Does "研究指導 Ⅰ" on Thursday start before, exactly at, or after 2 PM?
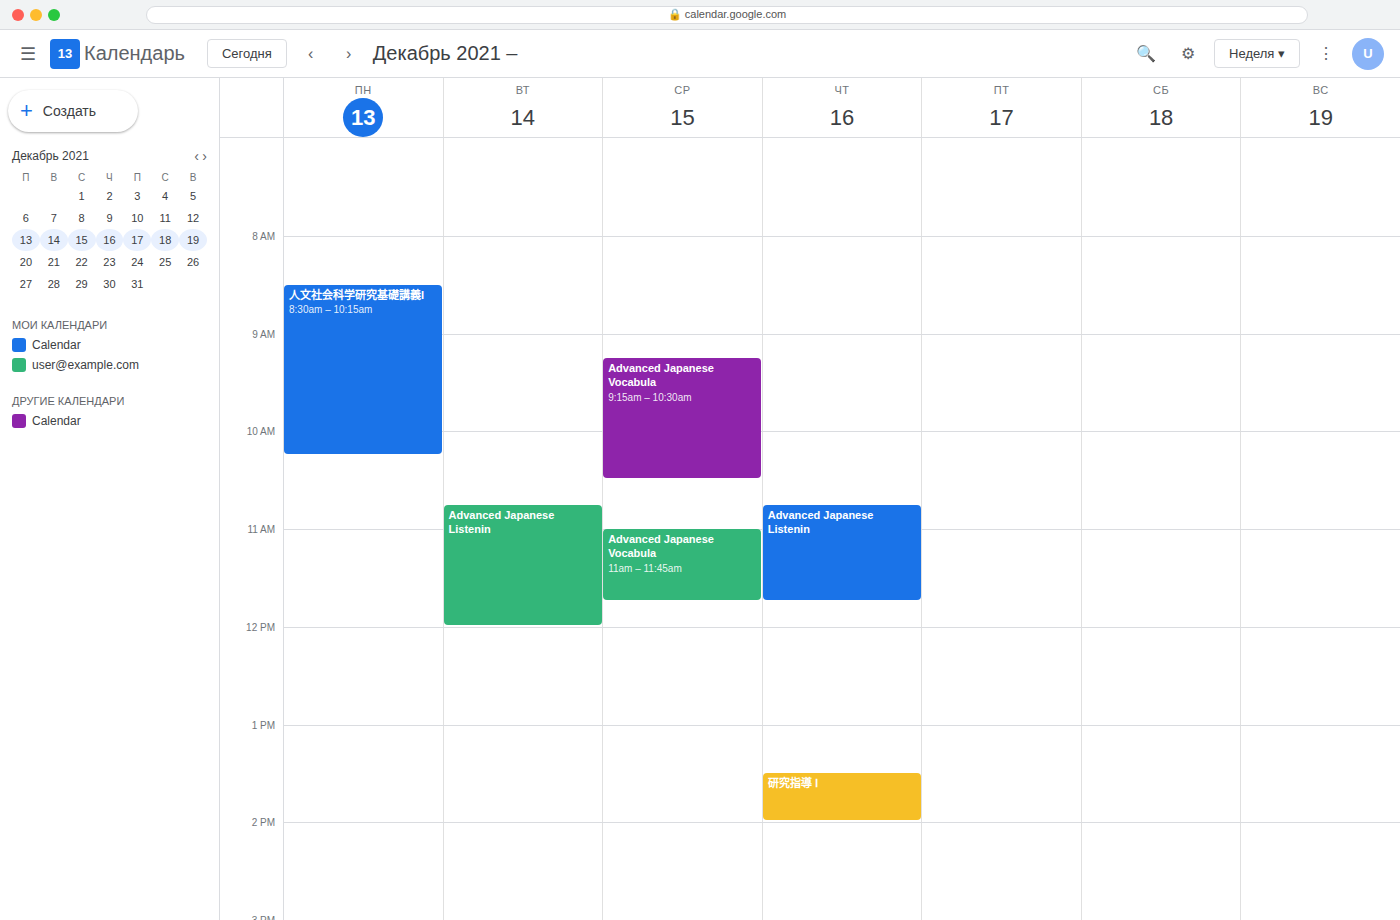
1:30 PM -- before 2 PM, 30 minutes above the 2 PM line.